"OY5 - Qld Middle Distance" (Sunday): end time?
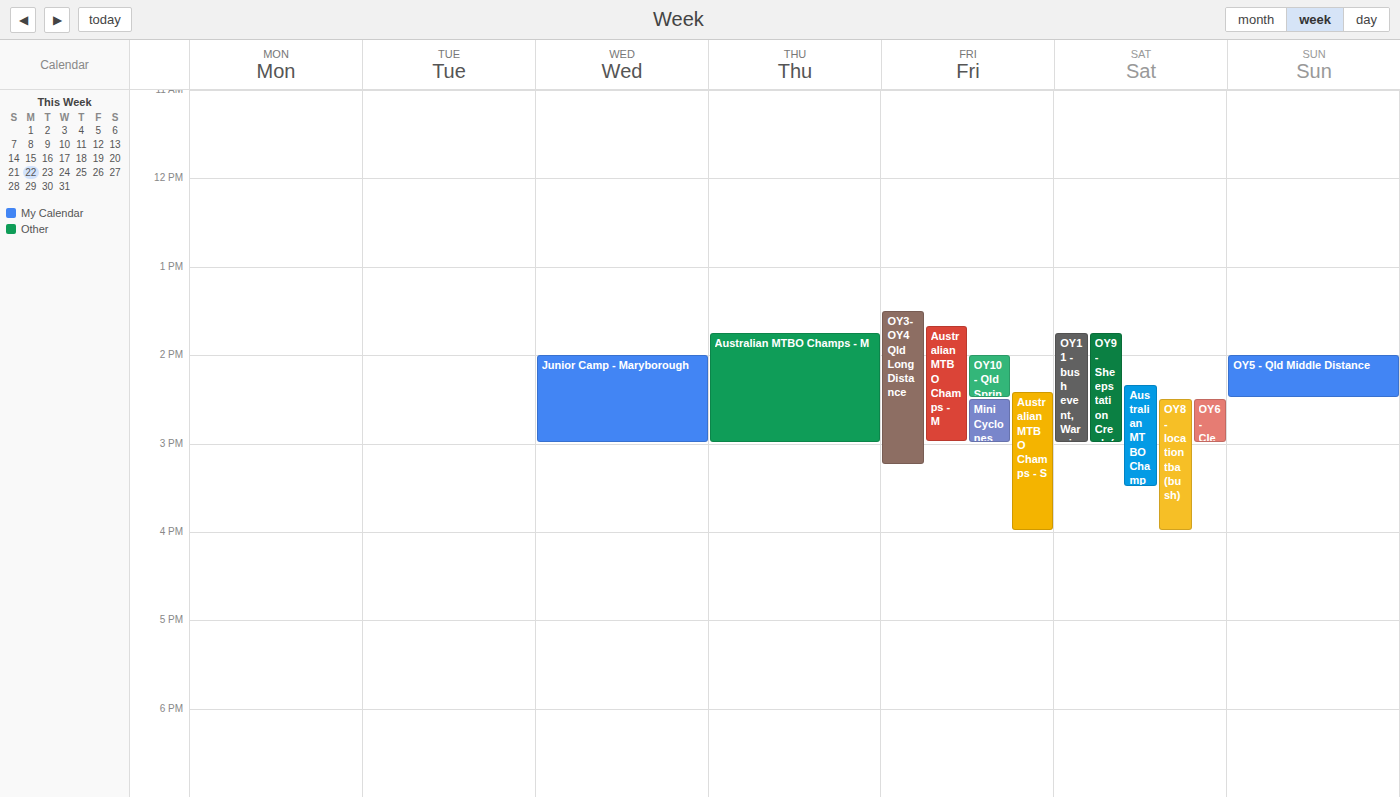
2:30 PM